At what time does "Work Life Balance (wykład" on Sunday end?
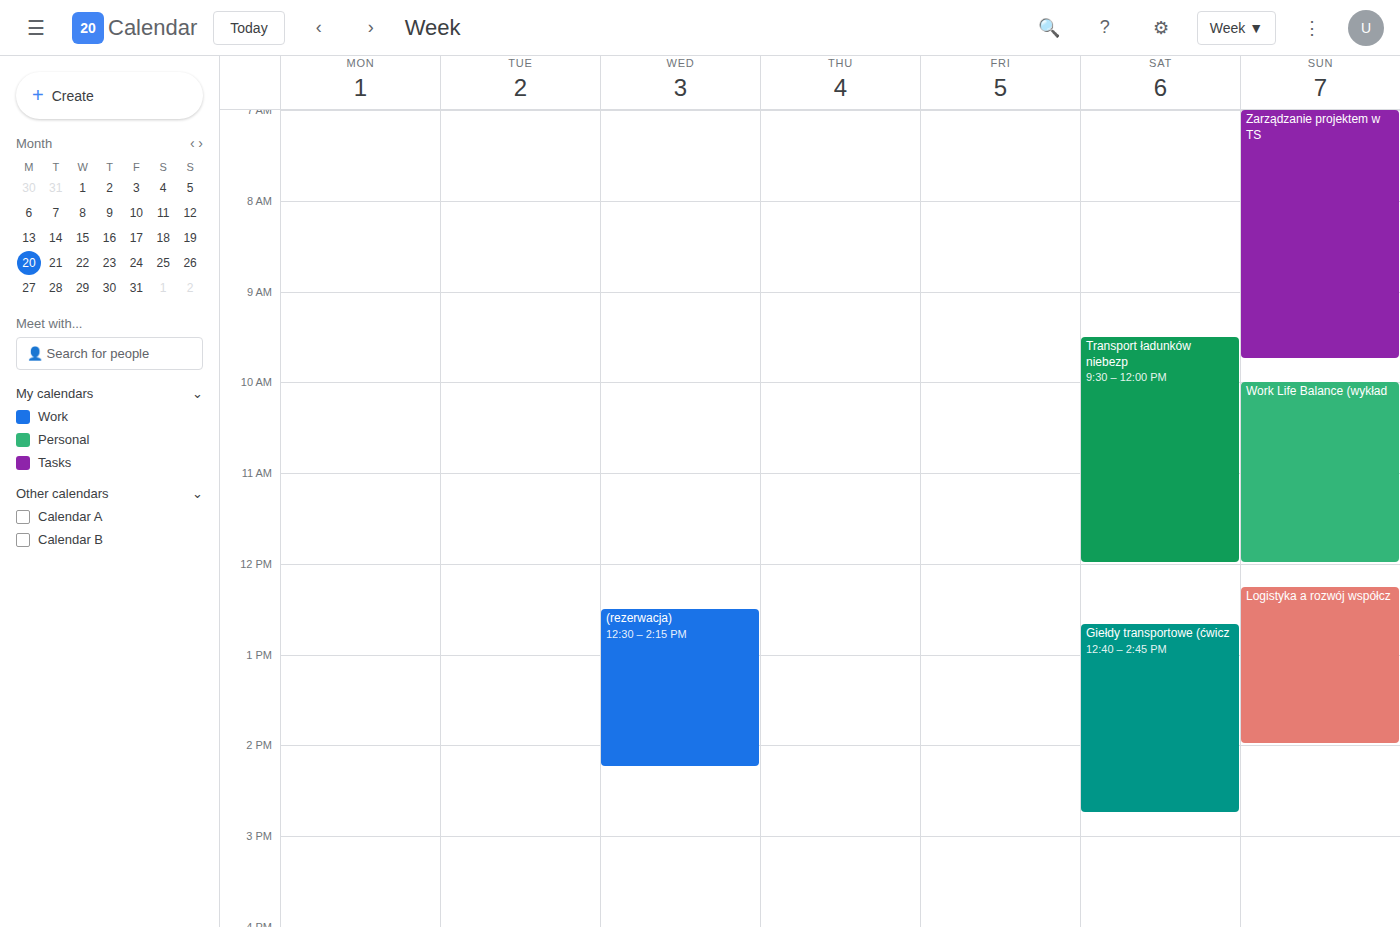
12:00 PM